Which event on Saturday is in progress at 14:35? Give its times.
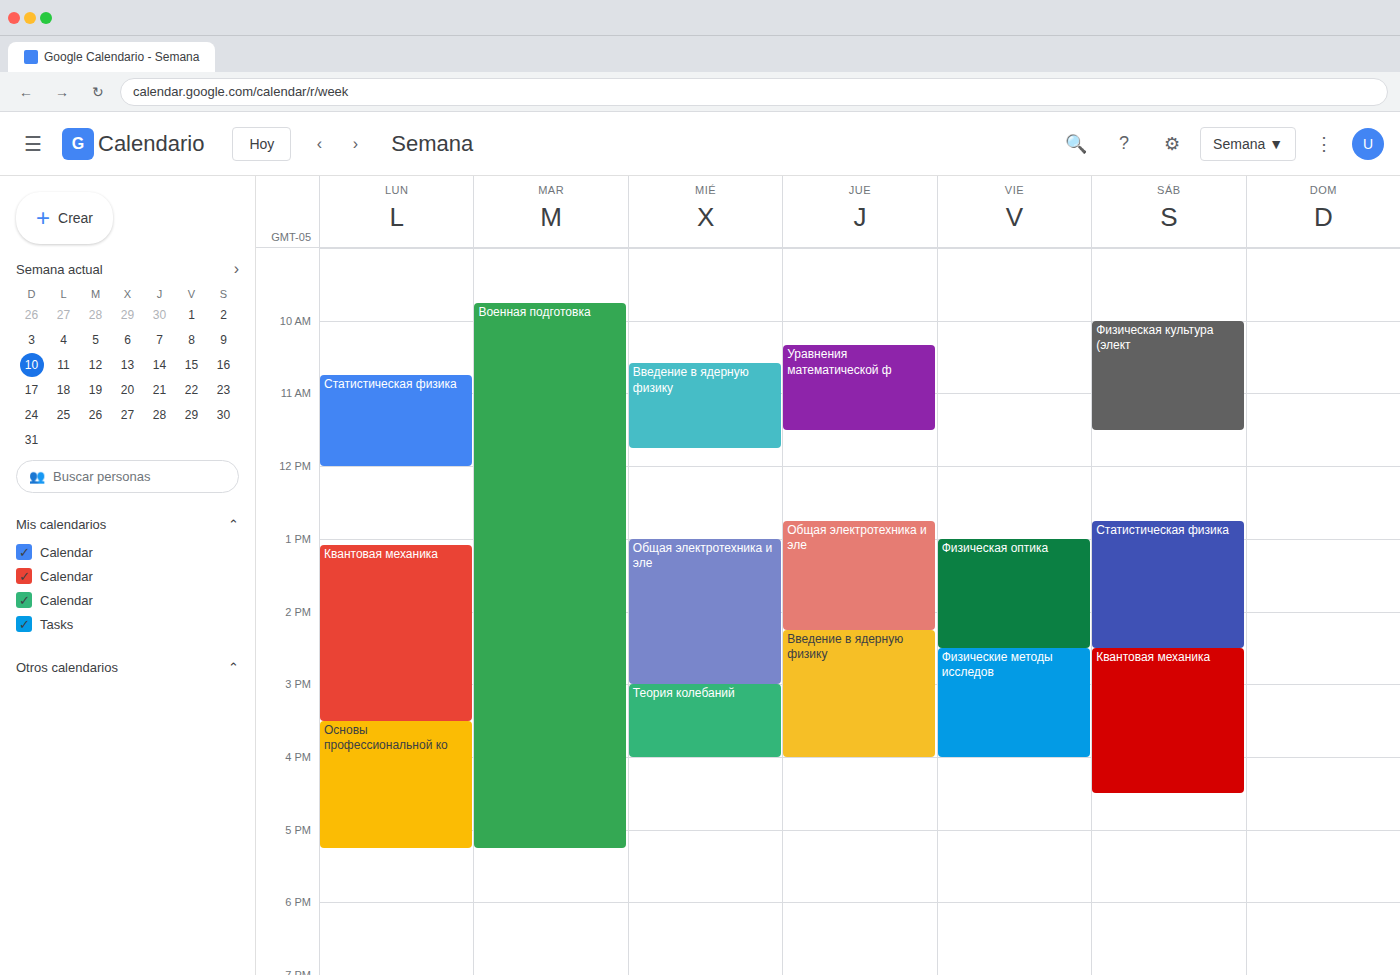
"Квантовая механика", 14:30 to 16:30